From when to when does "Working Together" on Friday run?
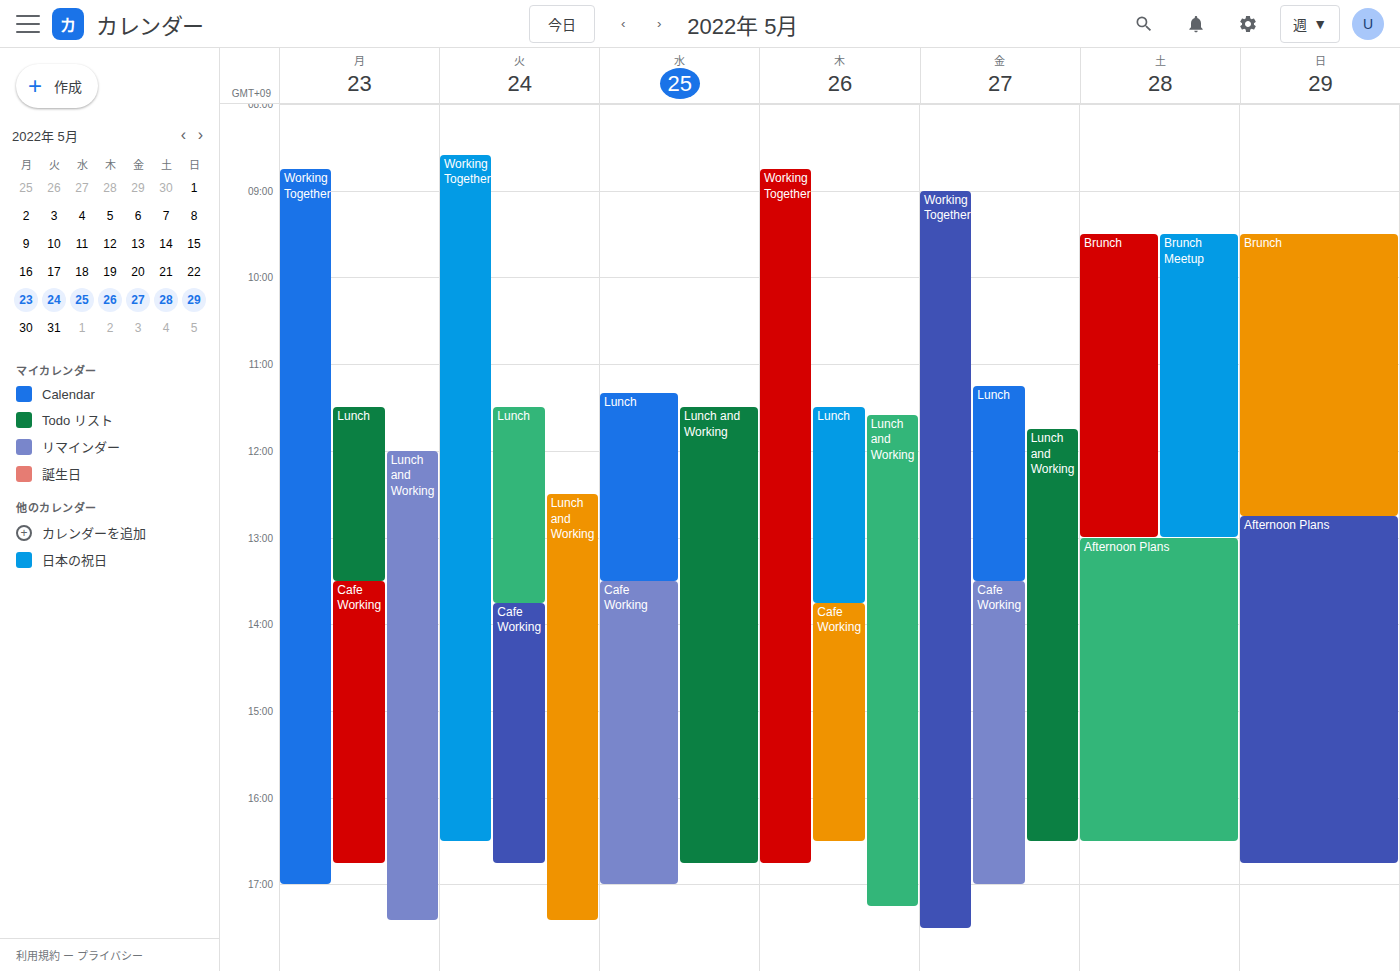
9:00 AM to 5:30 PM